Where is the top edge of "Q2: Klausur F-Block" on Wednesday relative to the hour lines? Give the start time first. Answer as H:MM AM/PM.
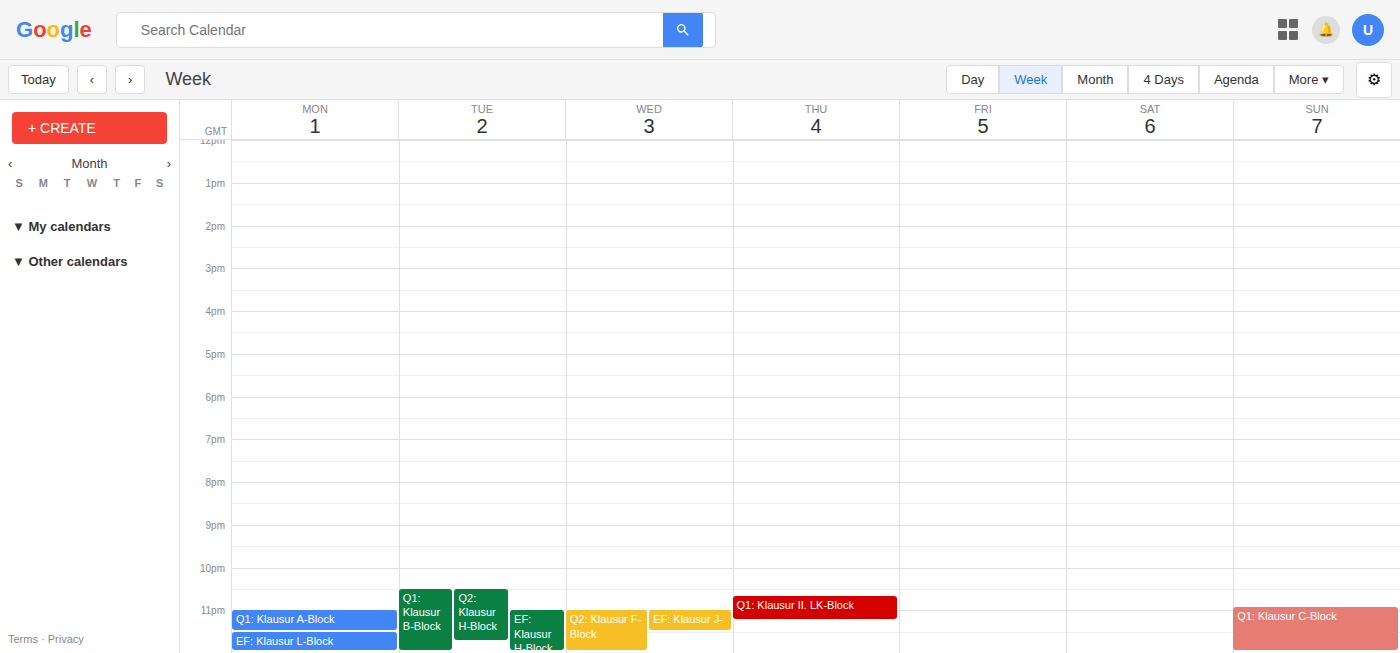
11:00 PM -- exactly on the 11 PM line.